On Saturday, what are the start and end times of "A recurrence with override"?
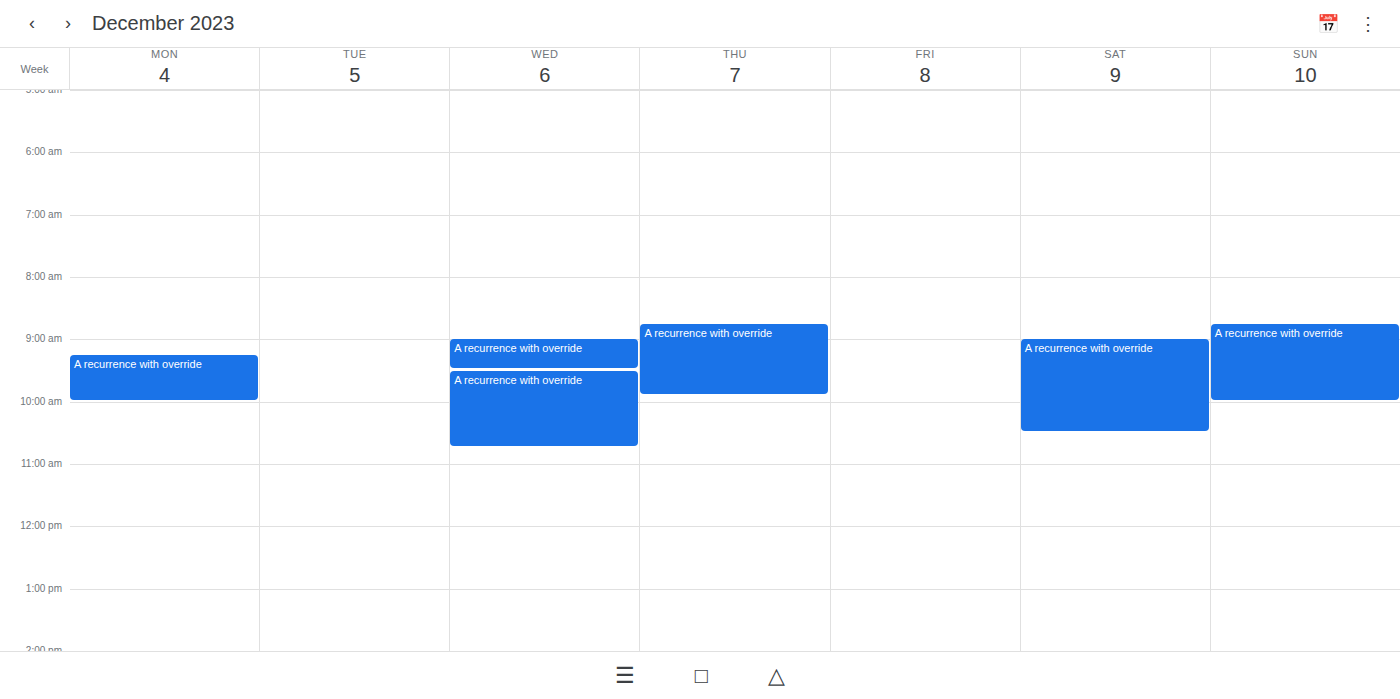
9:00 AM to 10:30 AM